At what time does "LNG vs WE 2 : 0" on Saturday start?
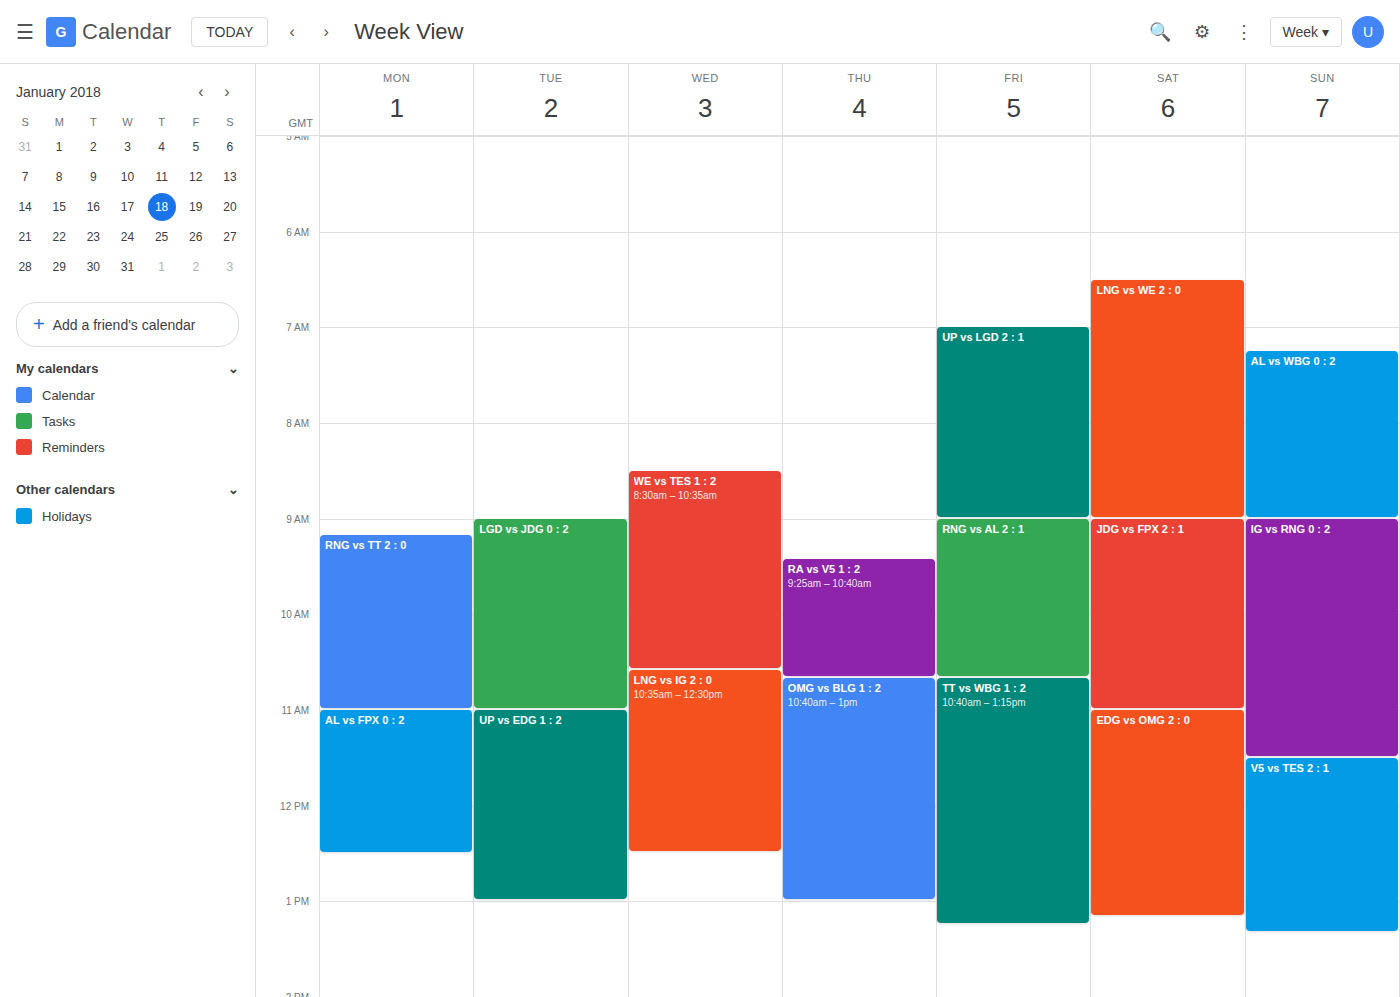
6:30 AM